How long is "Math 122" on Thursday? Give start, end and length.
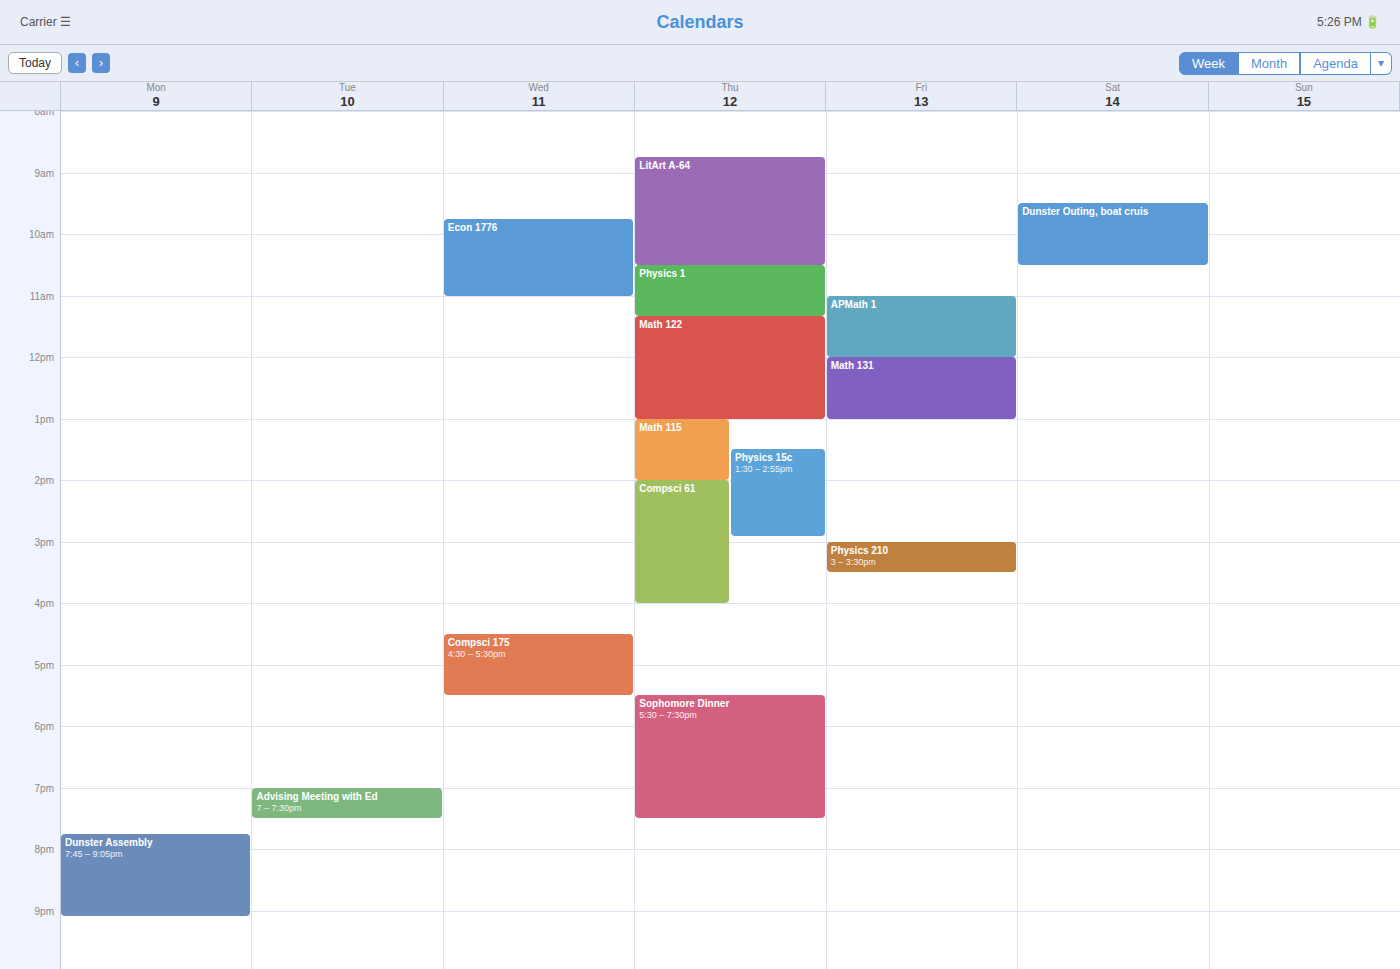
11:20 to 13:00, 1 hour 40 minutes